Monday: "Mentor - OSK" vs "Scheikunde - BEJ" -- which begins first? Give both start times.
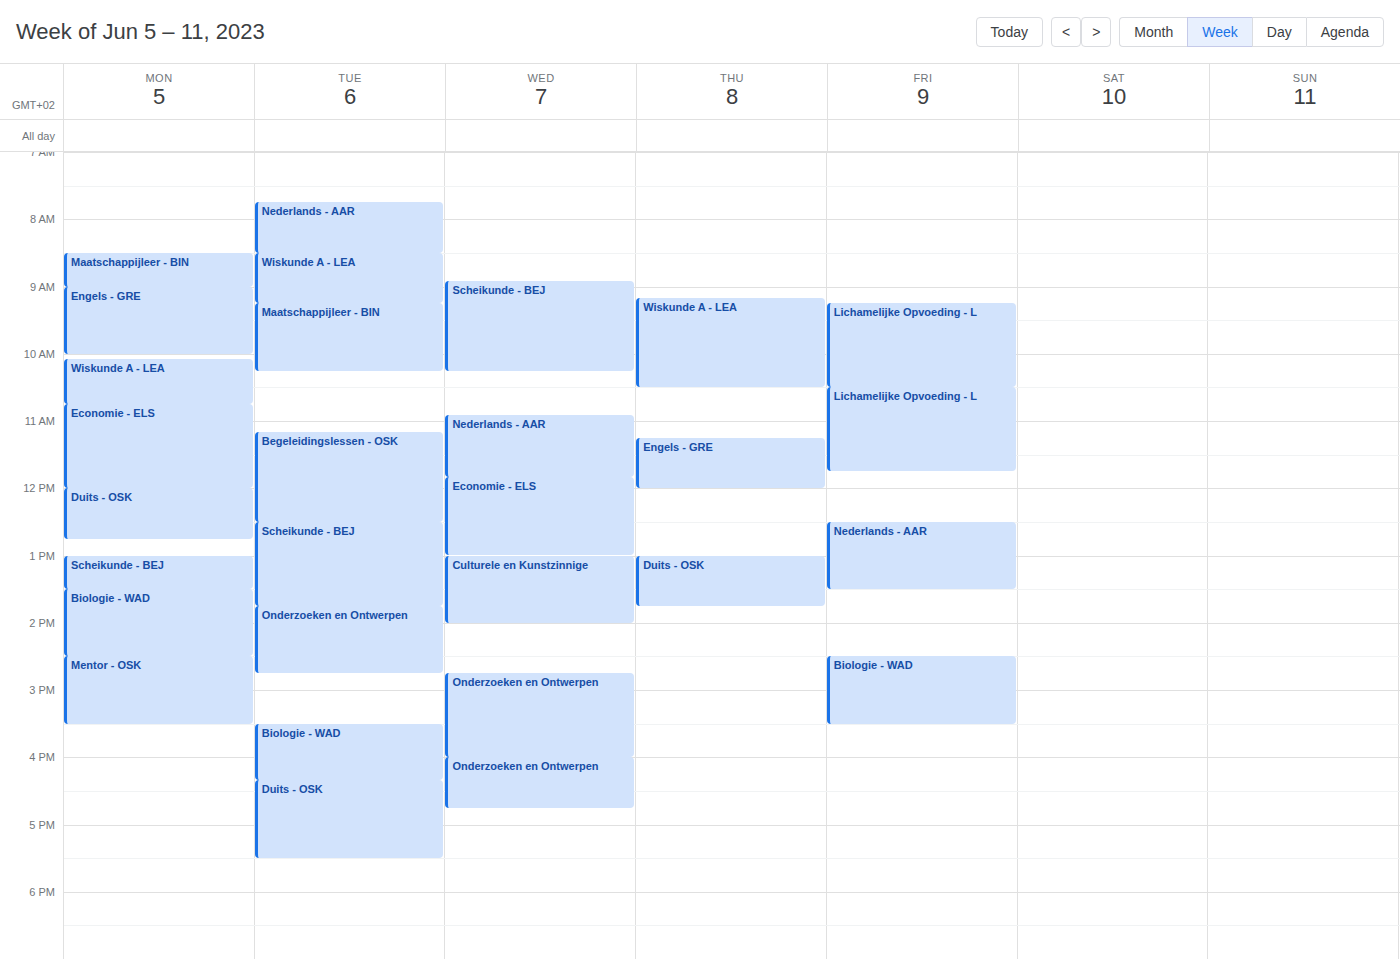
"Scheikunde - BEJ" 1:00 PM; "Mentor - OSK" 2:30 PM.